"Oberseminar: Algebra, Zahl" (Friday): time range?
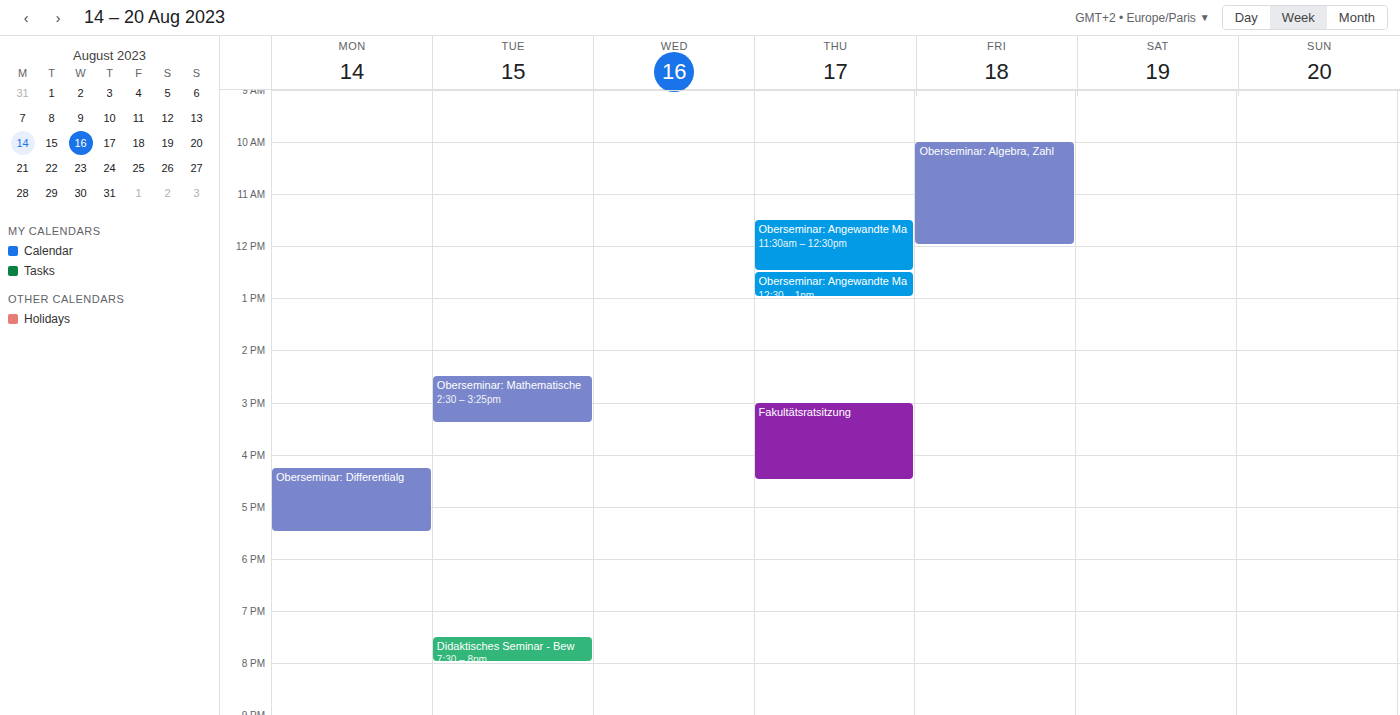
10:00 to 12:00